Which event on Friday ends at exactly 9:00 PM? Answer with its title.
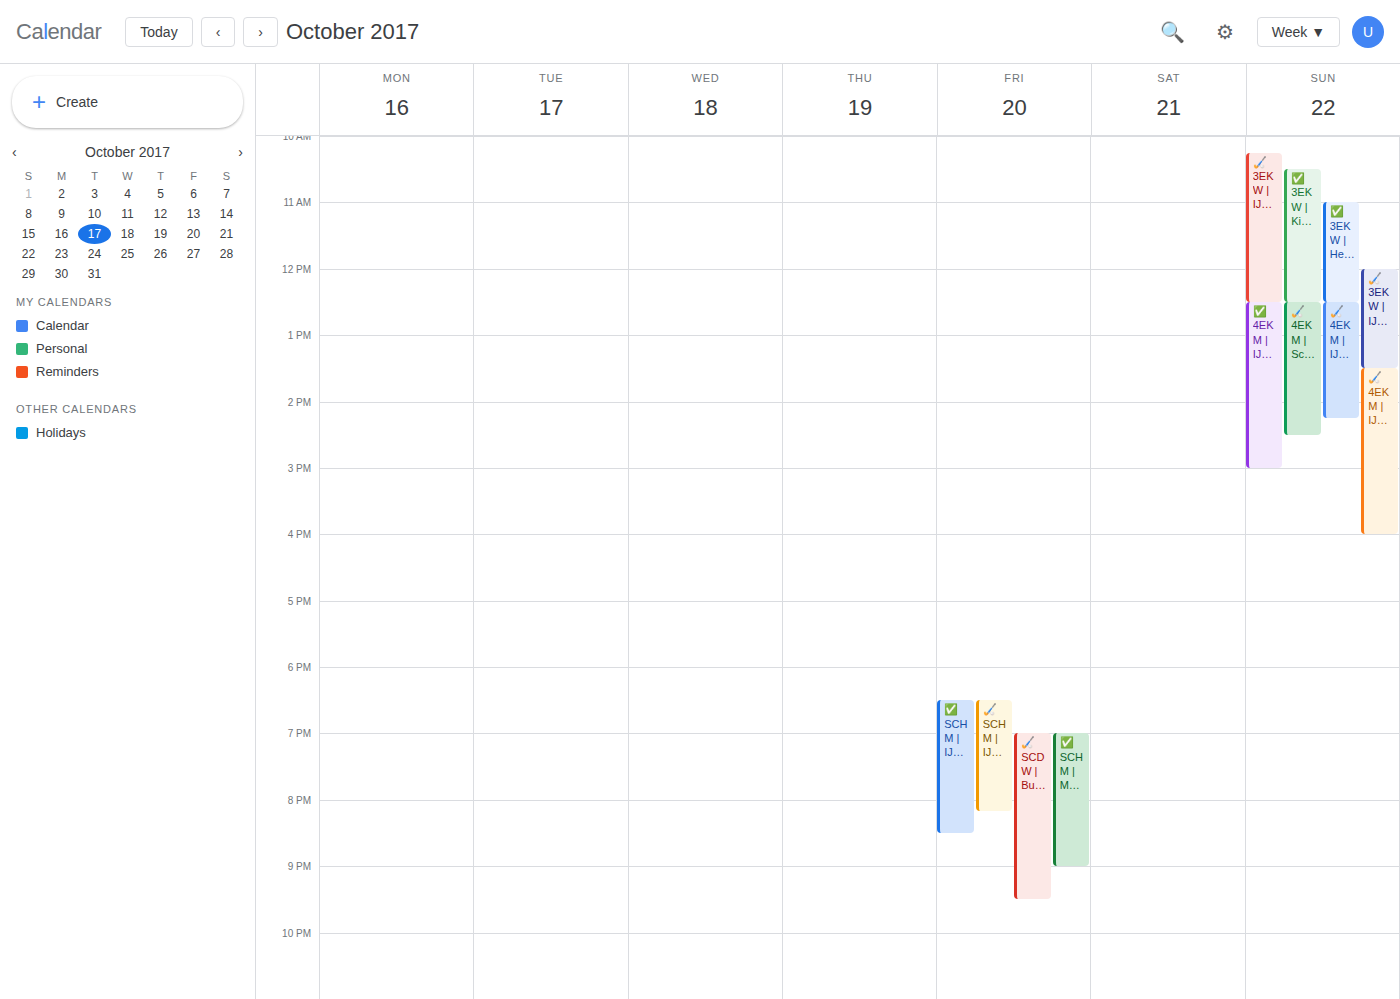
"✅ SCH M | Meeuwen H1 - IJb"